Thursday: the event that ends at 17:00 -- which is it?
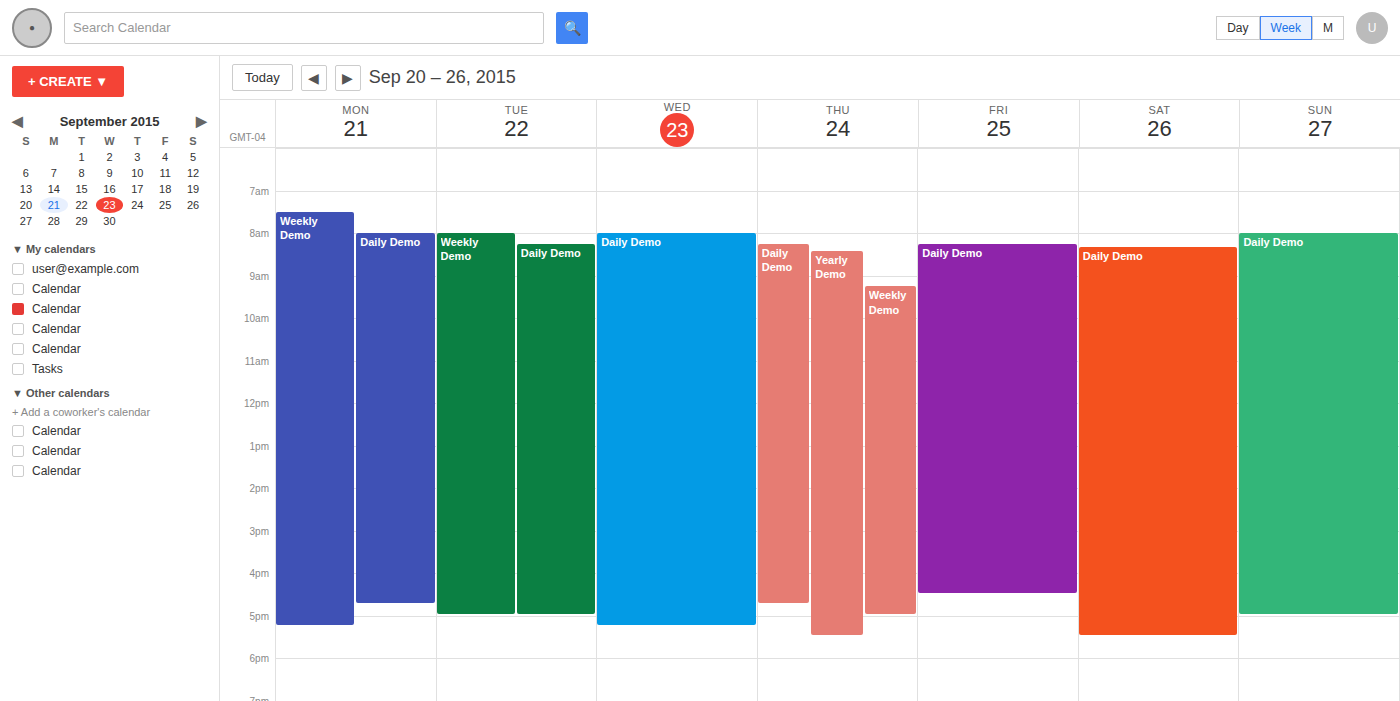
"Weekly Demo"